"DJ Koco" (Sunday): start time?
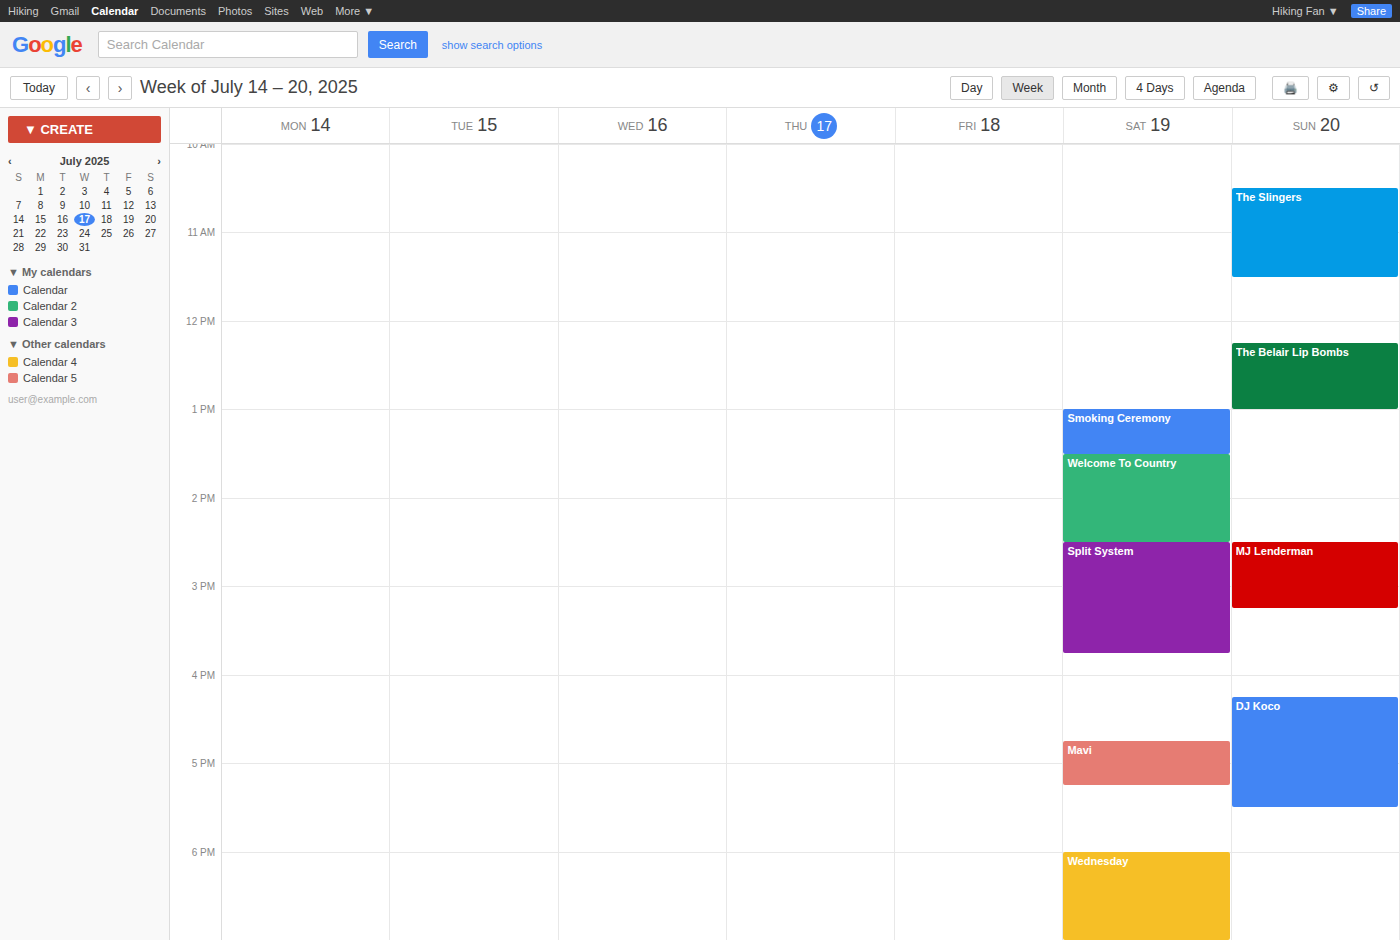
4:15 PM